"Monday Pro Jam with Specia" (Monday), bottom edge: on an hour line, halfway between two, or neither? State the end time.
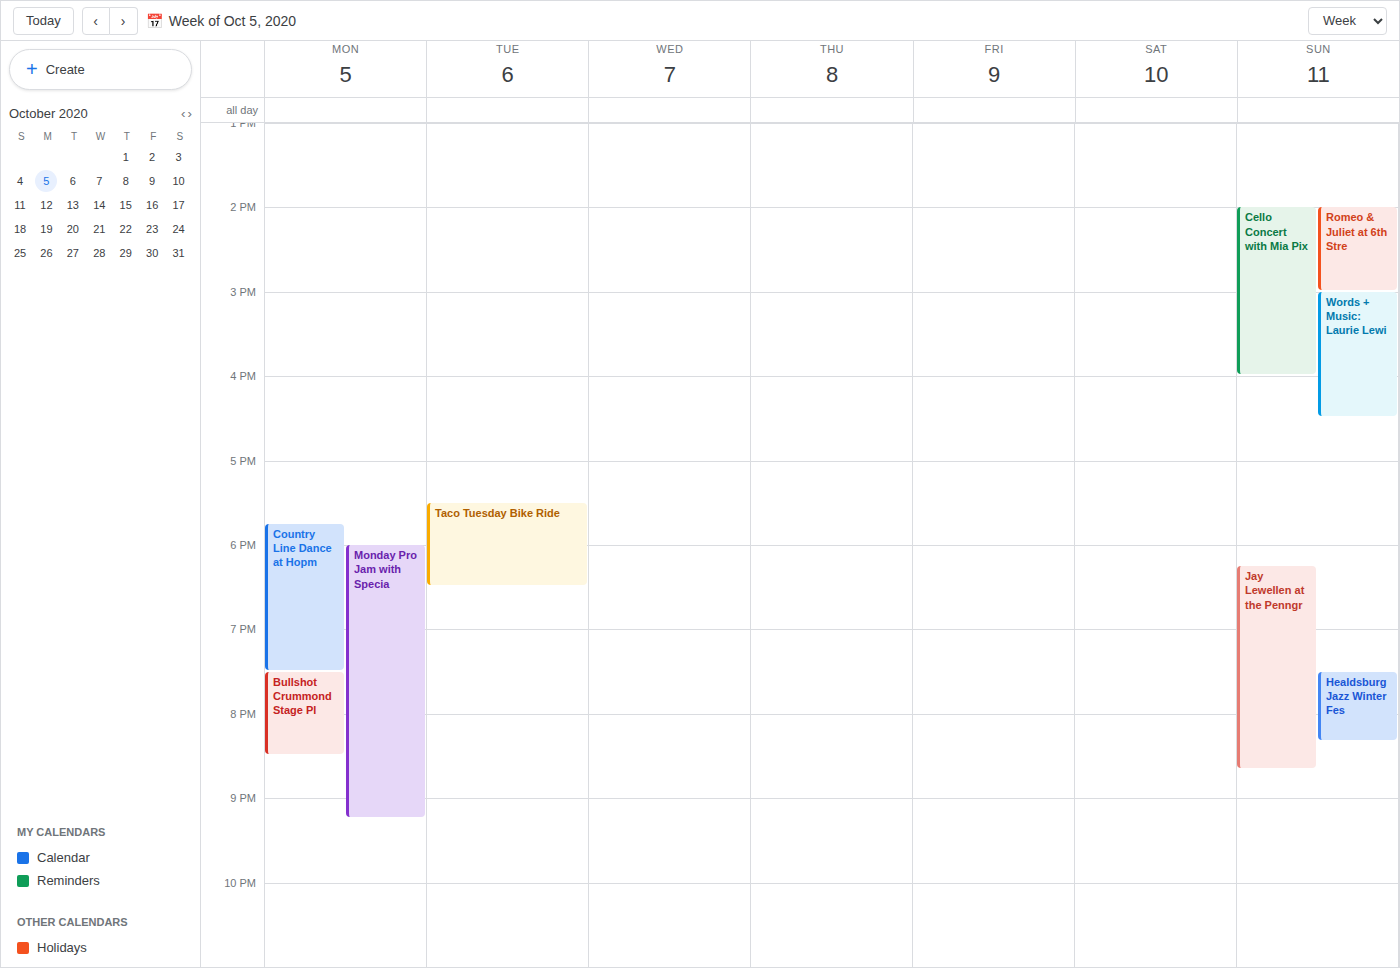
9:15 PM -- neither: a quarter of the way from the 9 PM line to the 10 PM line.